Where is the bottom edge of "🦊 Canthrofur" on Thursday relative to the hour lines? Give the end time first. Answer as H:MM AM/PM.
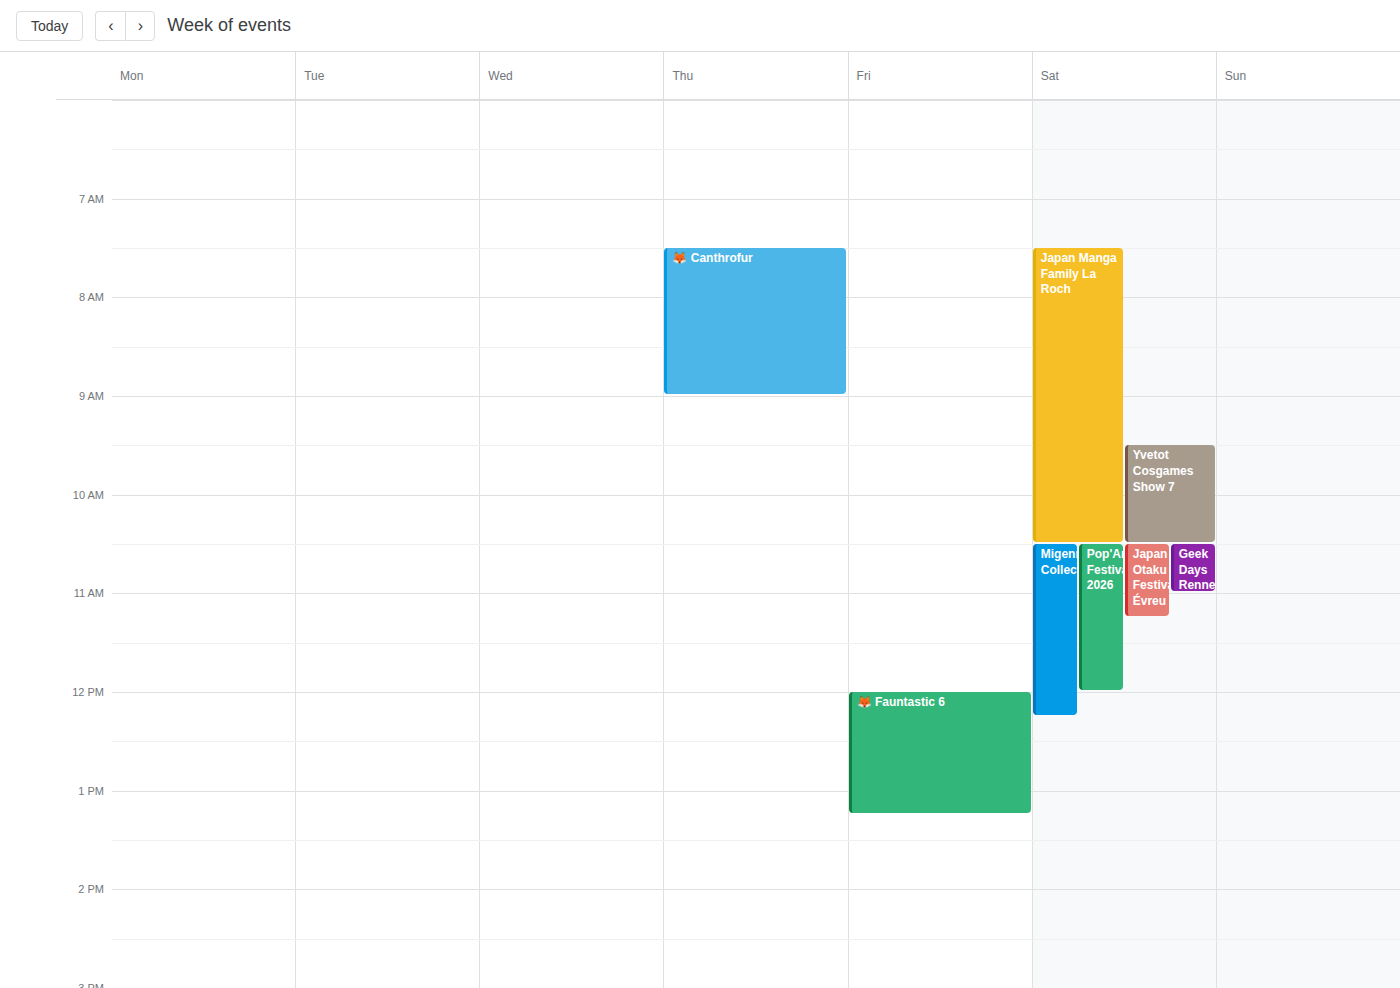
9:00 AM -- exactly on the 9 AM line.